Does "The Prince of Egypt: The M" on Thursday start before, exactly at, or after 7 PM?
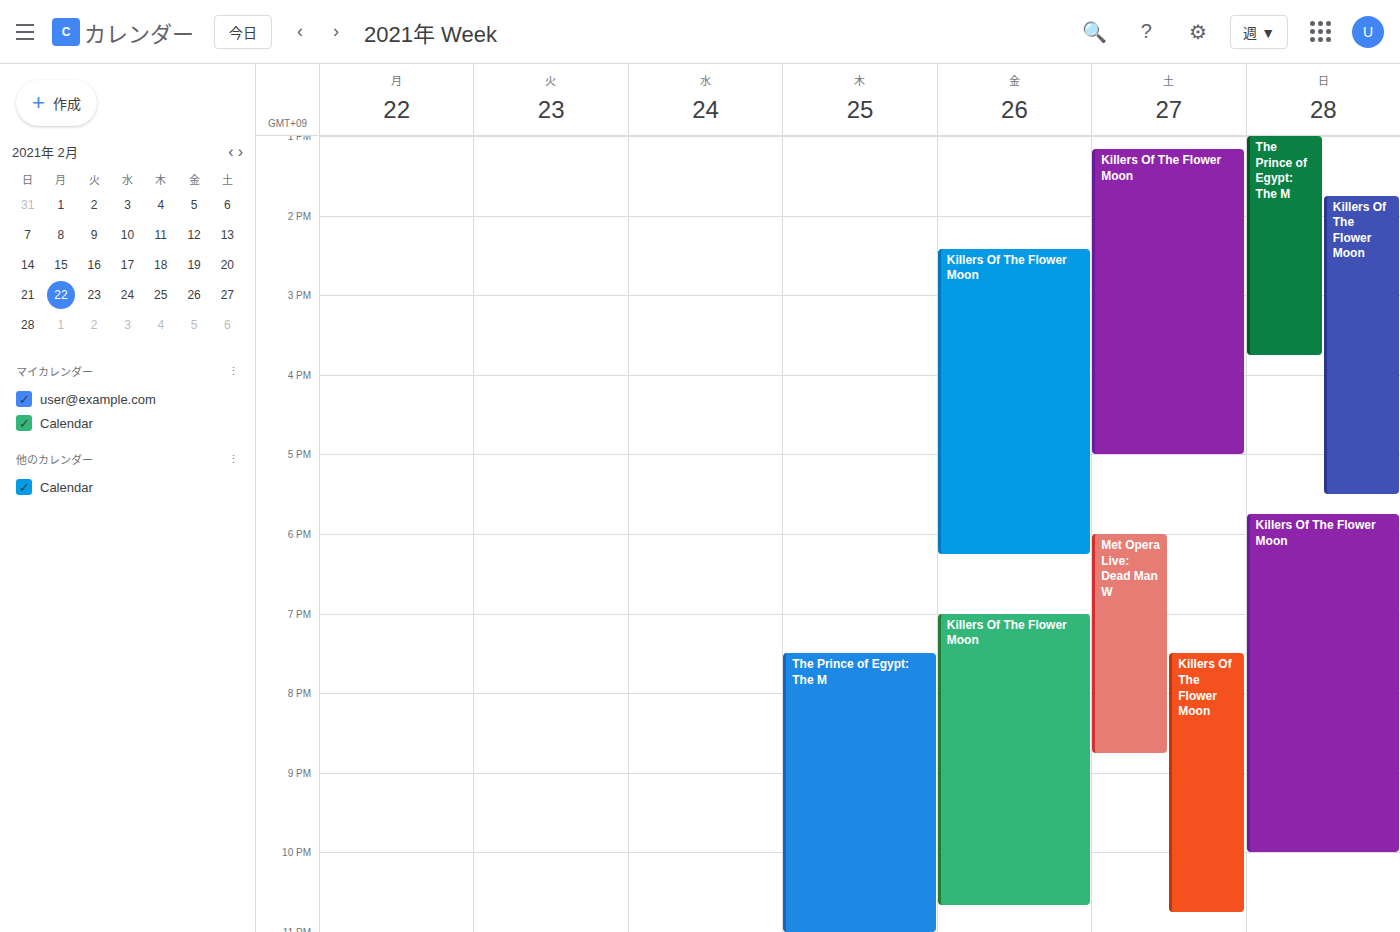
7:30 PM -- after 7 PM, 30 minutes below the 7 PM line.